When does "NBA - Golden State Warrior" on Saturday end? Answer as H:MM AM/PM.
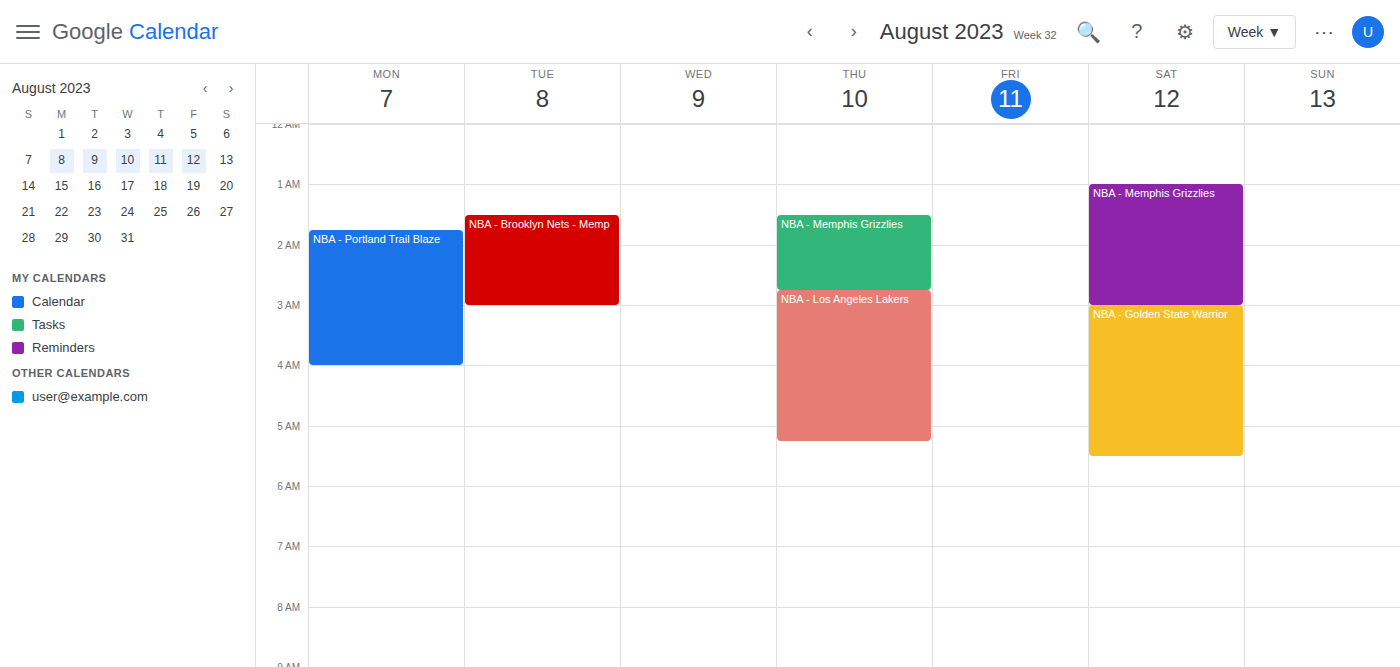
5:30 AM